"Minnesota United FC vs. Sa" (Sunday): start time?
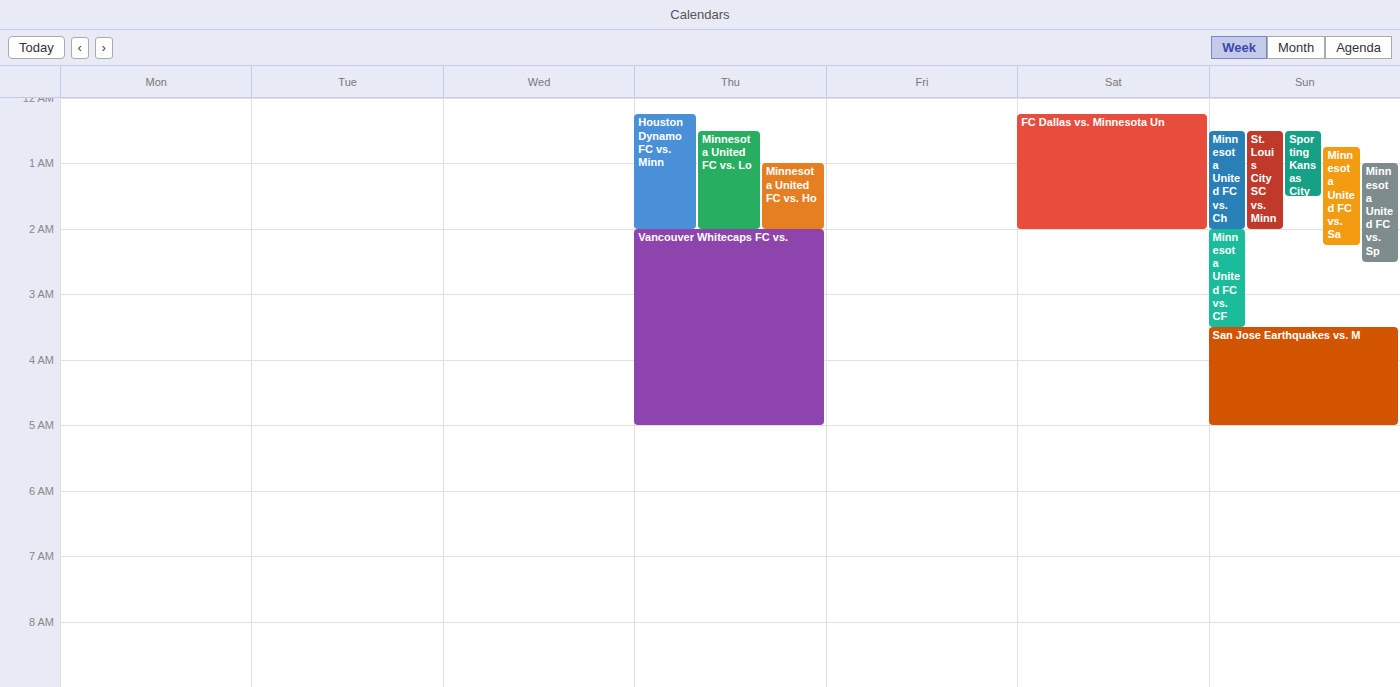
12:45 AM